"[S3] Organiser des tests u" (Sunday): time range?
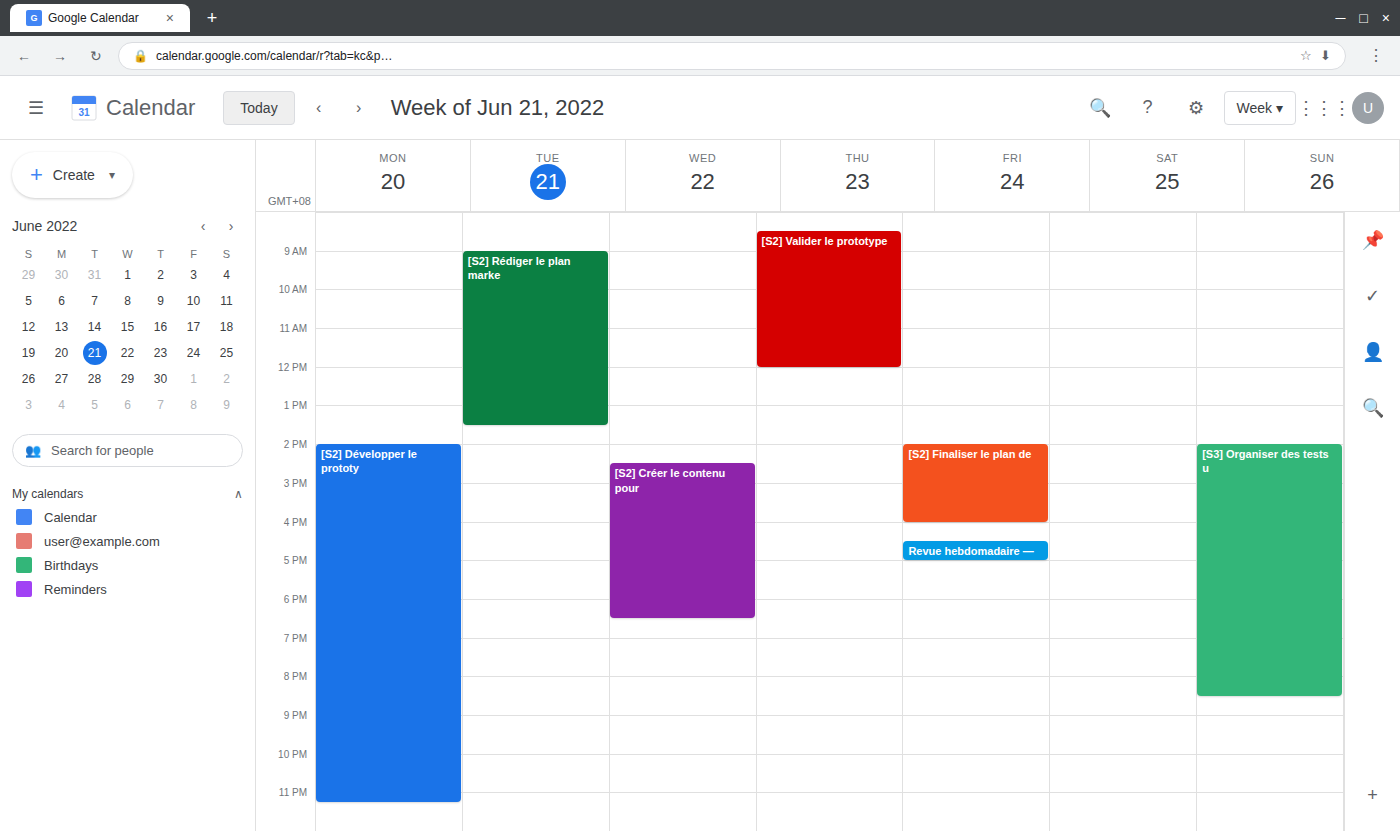
2:00 PM to 8:30 PM